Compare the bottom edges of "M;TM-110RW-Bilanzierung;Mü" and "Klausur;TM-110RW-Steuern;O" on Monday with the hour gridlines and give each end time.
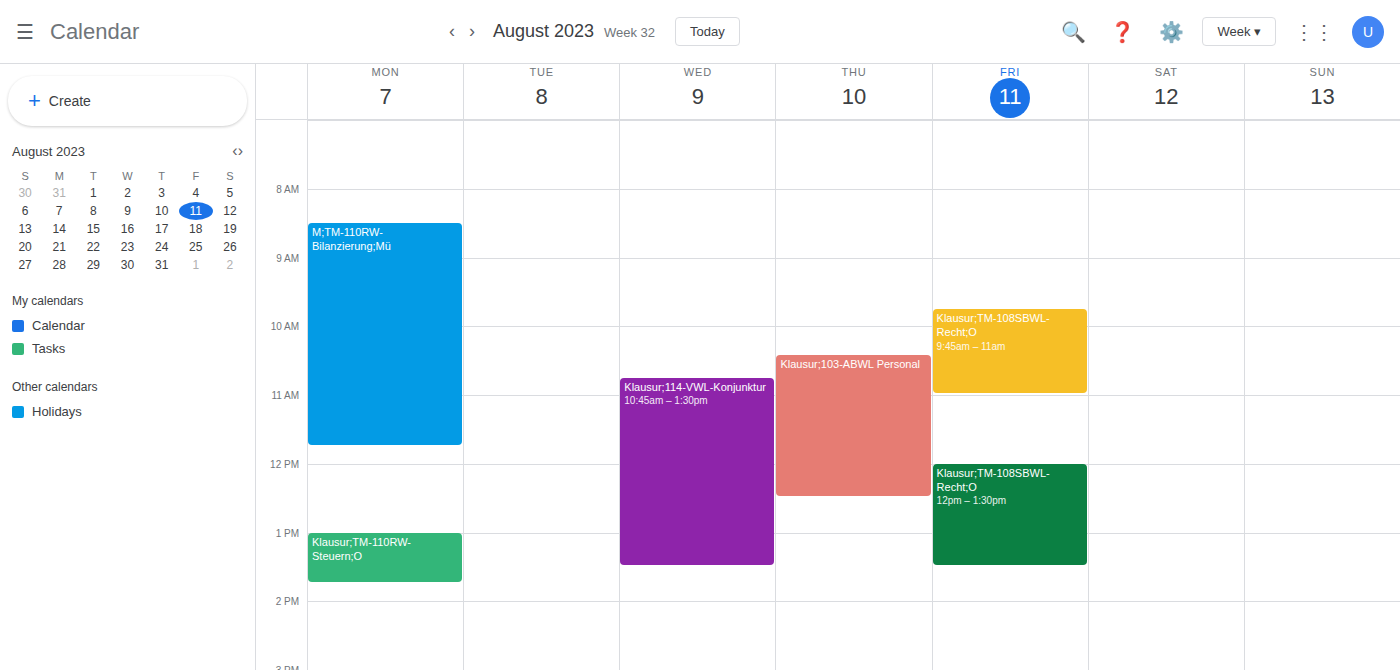
"M;TM-110RW-Bilanzierung;Mü": 11:45 AM, neither: three quarters of the way from the 11 AM line to the 12 PM line. "Klausur;TM-110RW-Steuern;O": 1:45 PM, neither: three quarters of the way from the 1 PM line to the 2 PM line.